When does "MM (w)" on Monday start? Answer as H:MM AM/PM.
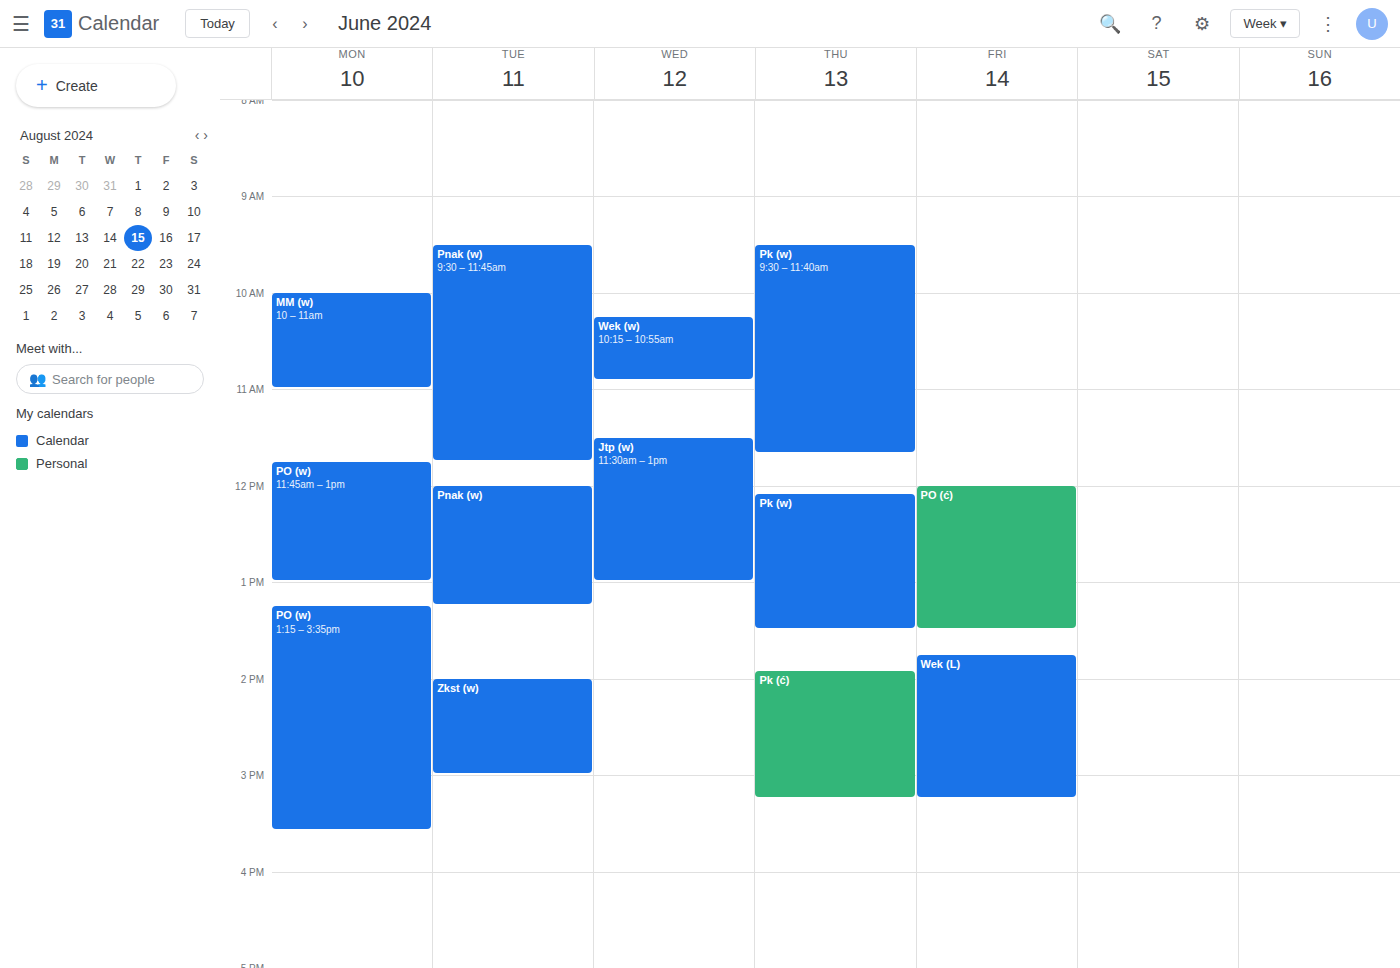
10:00 AM